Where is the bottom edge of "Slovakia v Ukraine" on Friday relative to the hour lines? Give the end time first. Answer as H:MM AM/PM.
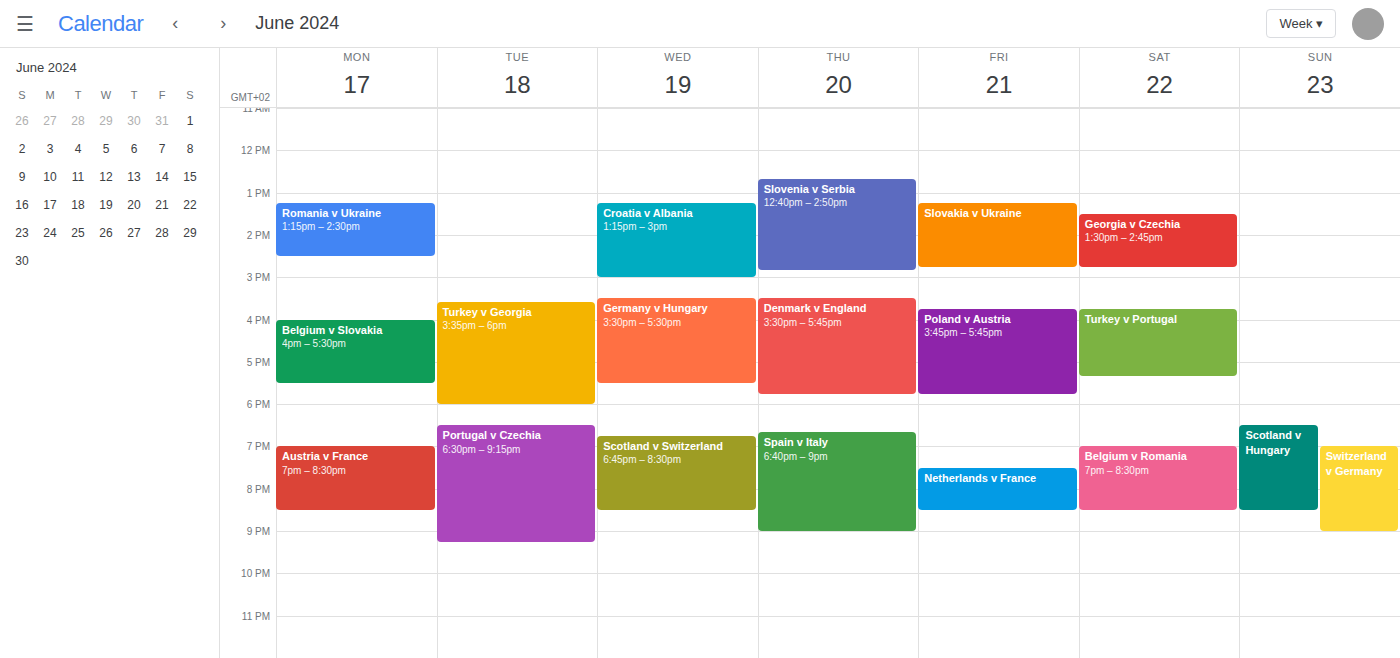
2:45 PM -- neither: three quarters of the way from the 2 PM line to the 3 PM line.